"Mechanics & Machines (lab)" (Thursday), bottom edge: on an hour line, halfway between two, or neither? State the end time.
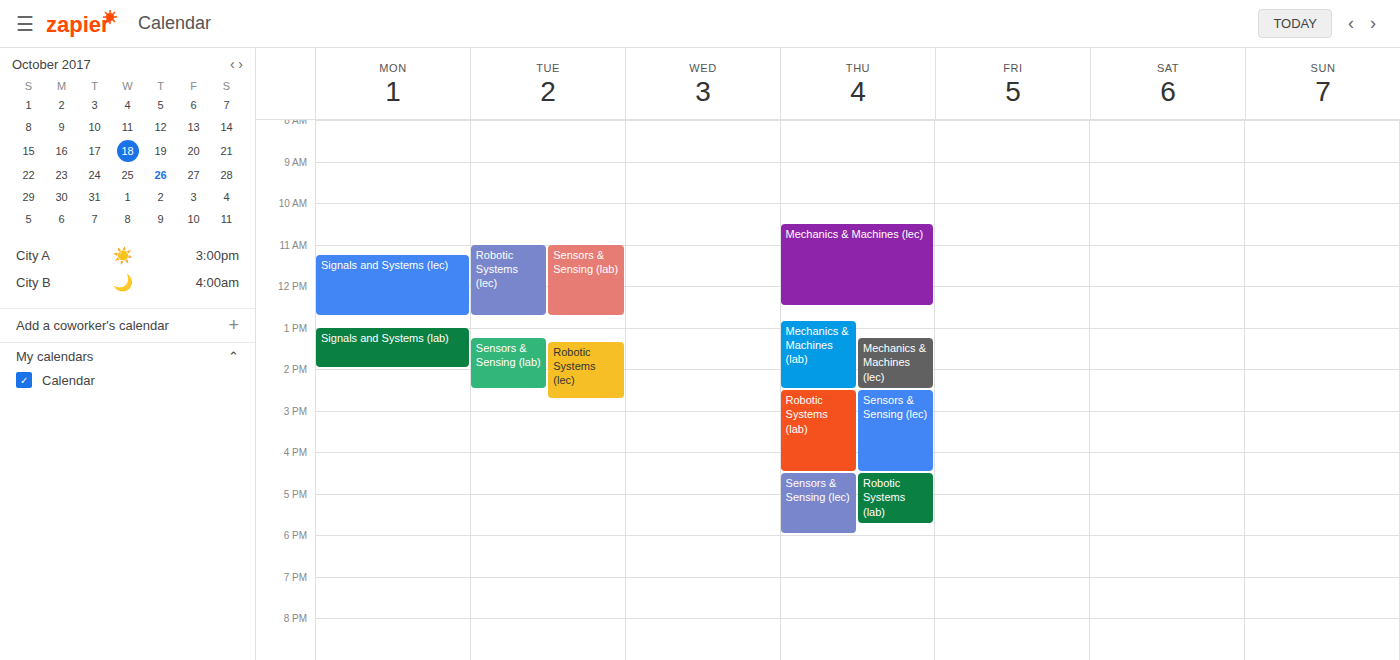
2:30 PM -- halfway between the 2 PM and 3 PM lines.